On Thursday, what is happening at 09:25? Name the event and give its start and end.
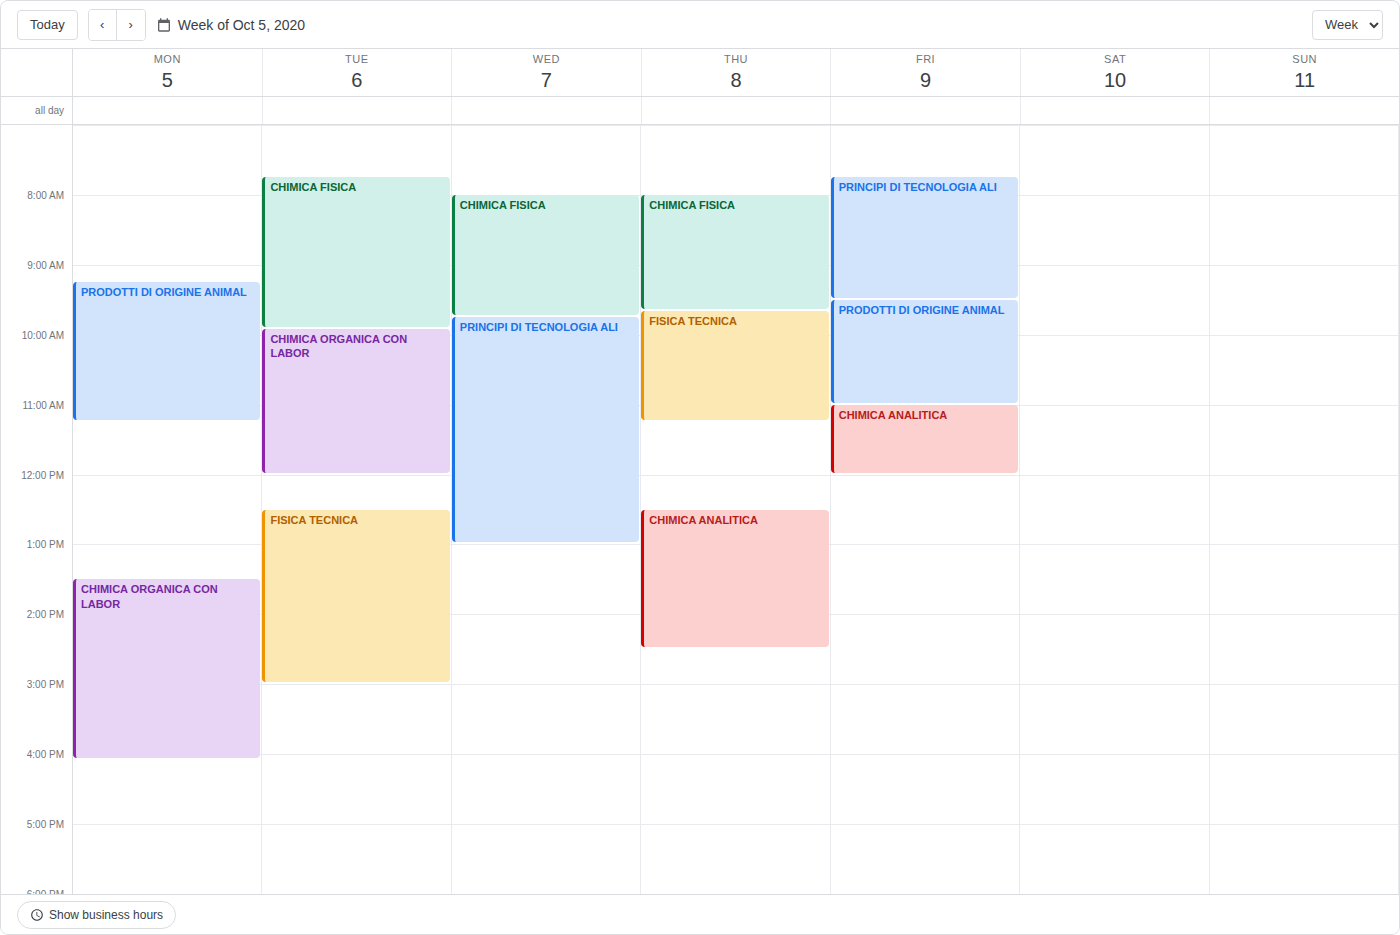
"CHIMICA FISICA", 08:00 to 09:40